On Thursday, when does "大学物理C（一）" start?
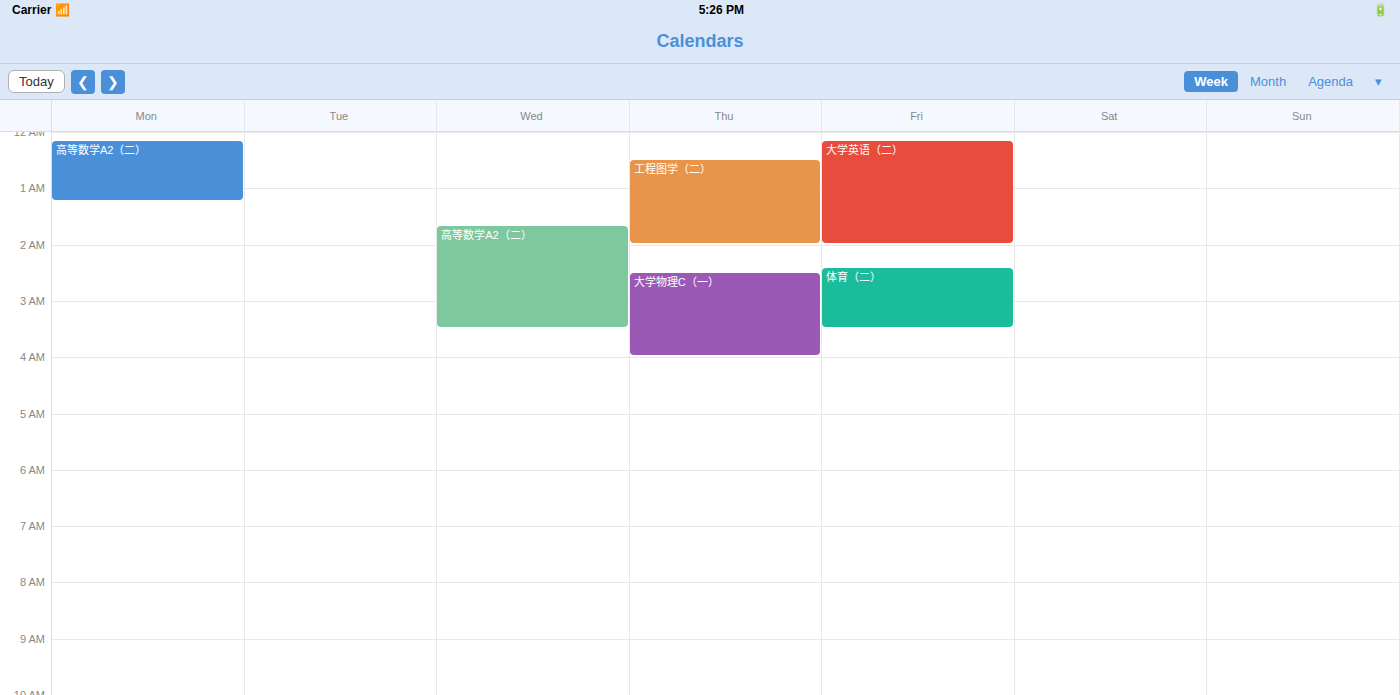
2:30 AM